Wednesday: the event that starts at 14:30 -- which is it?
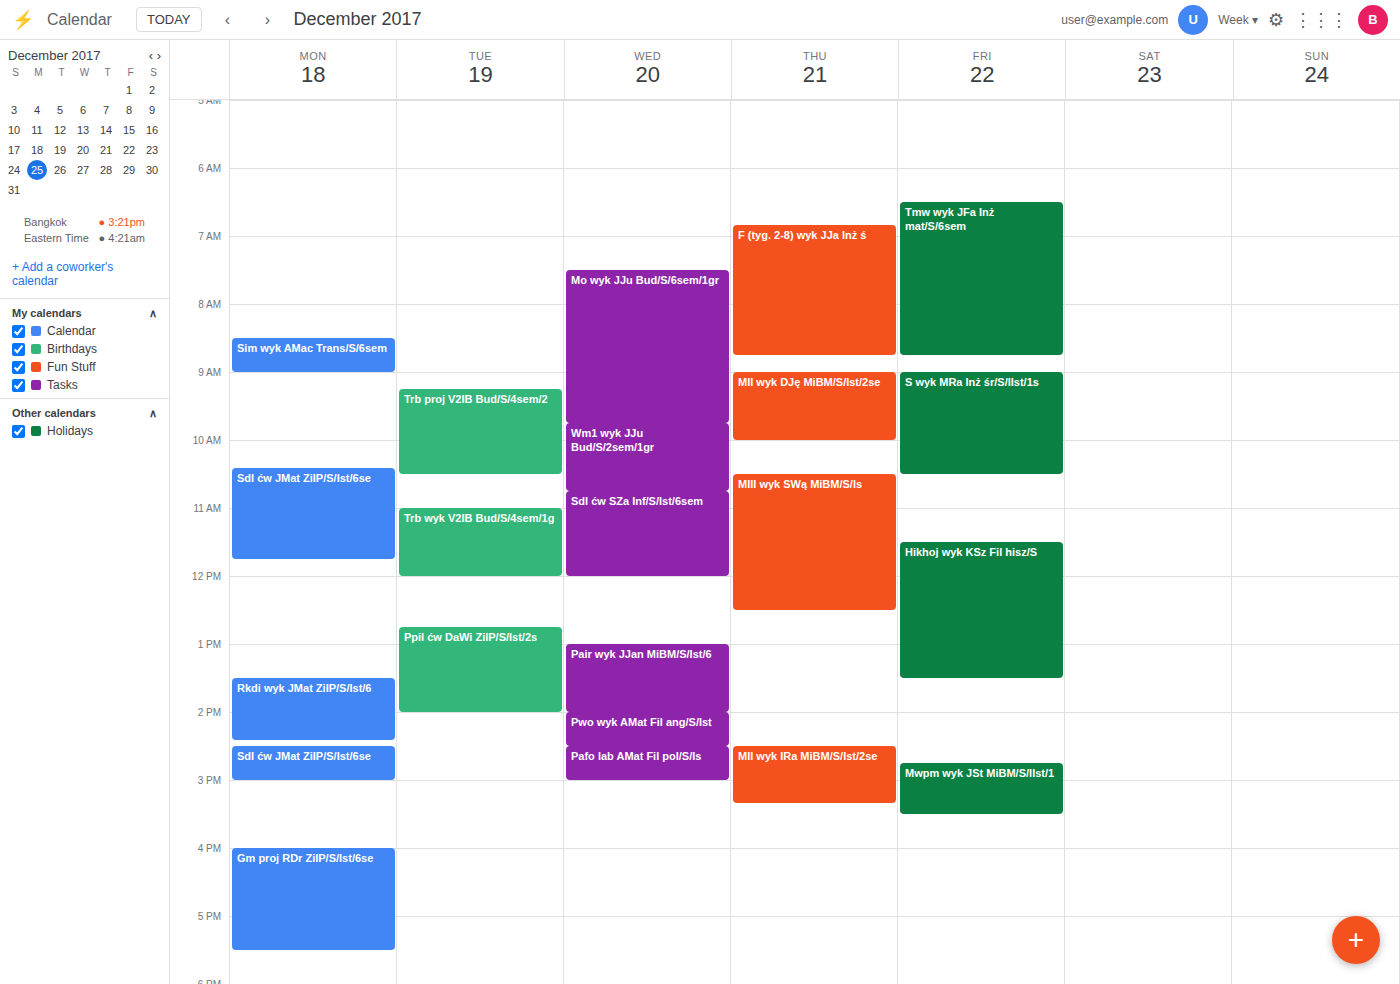
"Pafo lab AMat Fil pol/S/Is"